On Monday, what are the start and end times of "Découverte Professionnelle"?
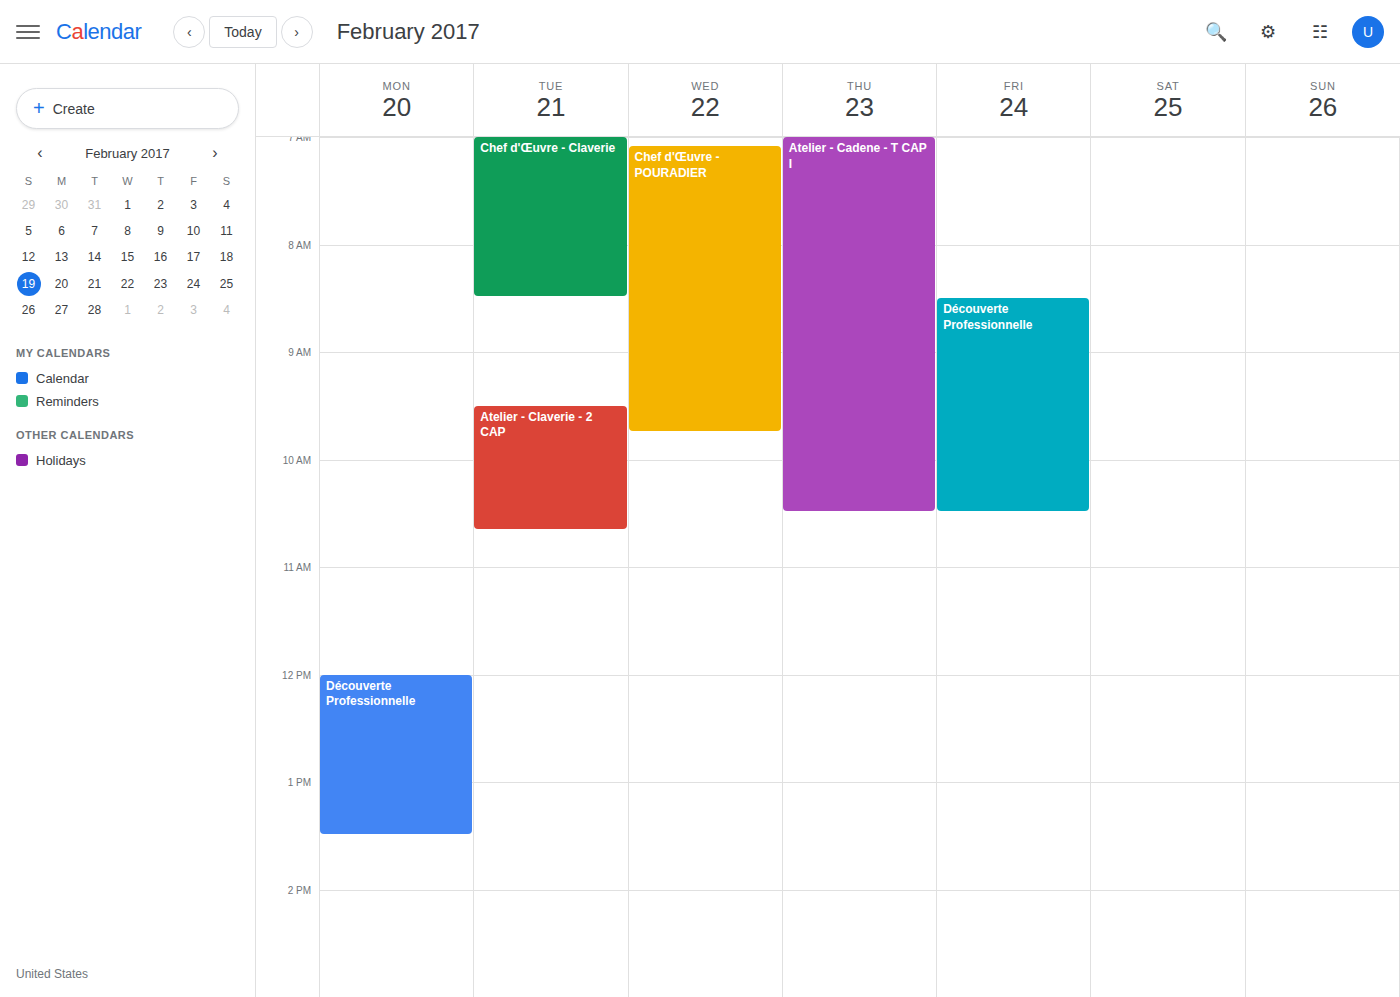
12:00 PM to 1:30 PM